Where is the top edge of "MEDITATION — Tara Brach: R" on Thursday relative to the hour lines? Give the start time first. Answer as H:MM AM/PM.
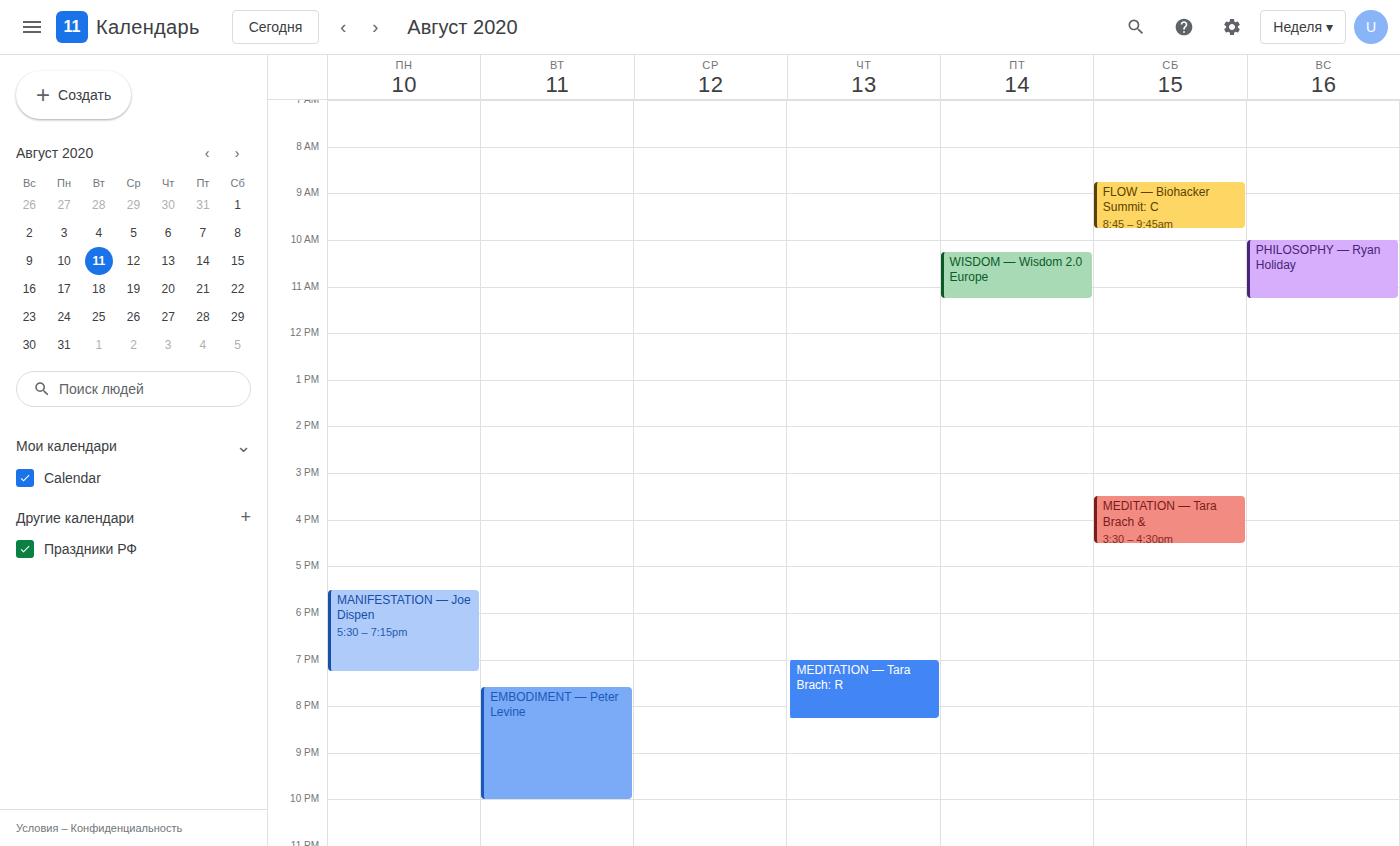
7:00 PM -- exactly on the 7 PM line.